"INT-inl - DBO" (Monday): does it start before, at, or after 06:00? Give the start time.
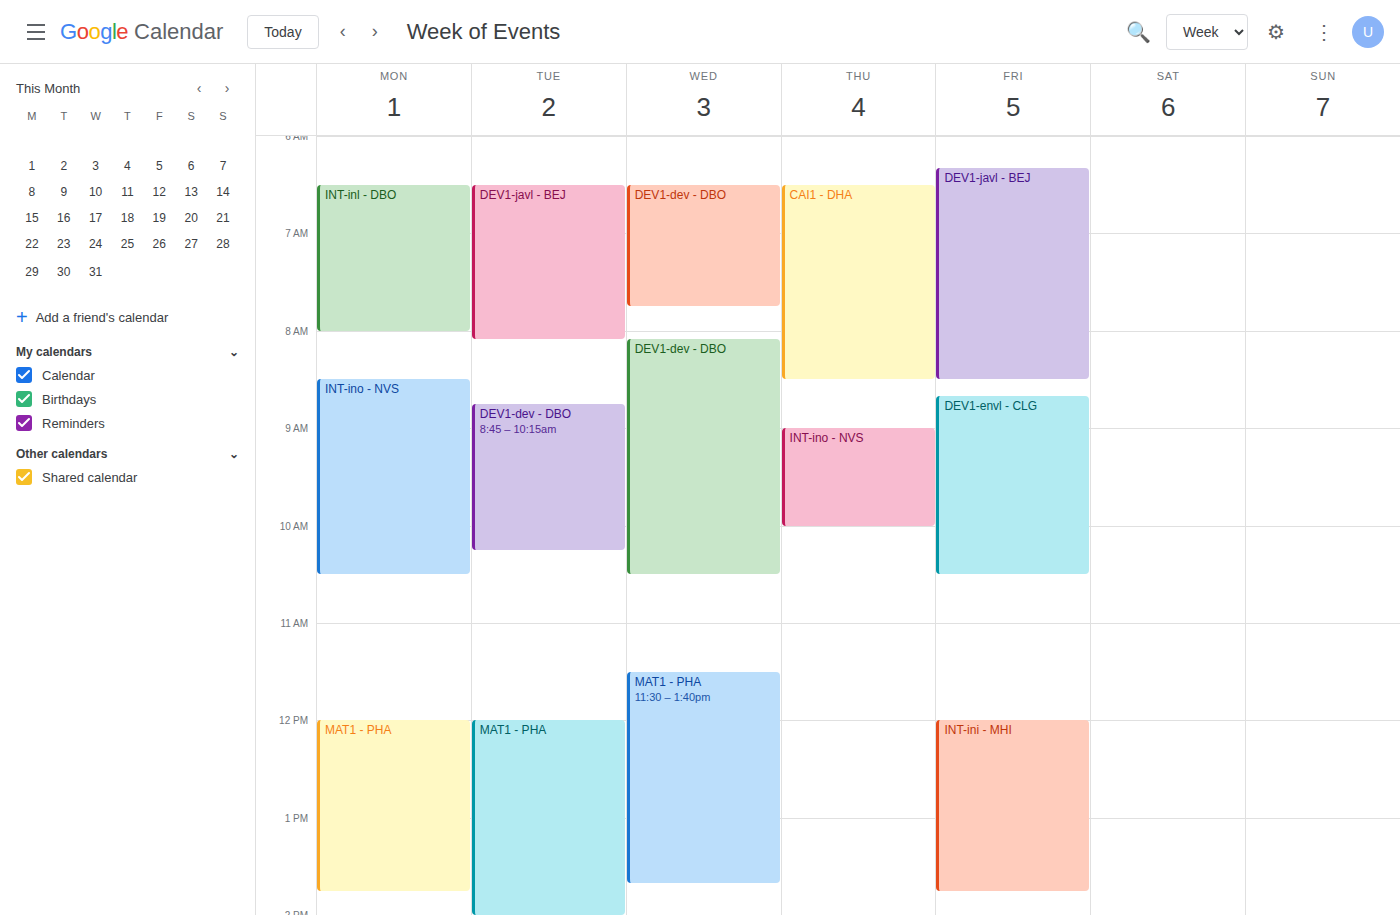
06:30 -- after 06:00, 30 minutes below the 06:00 line.